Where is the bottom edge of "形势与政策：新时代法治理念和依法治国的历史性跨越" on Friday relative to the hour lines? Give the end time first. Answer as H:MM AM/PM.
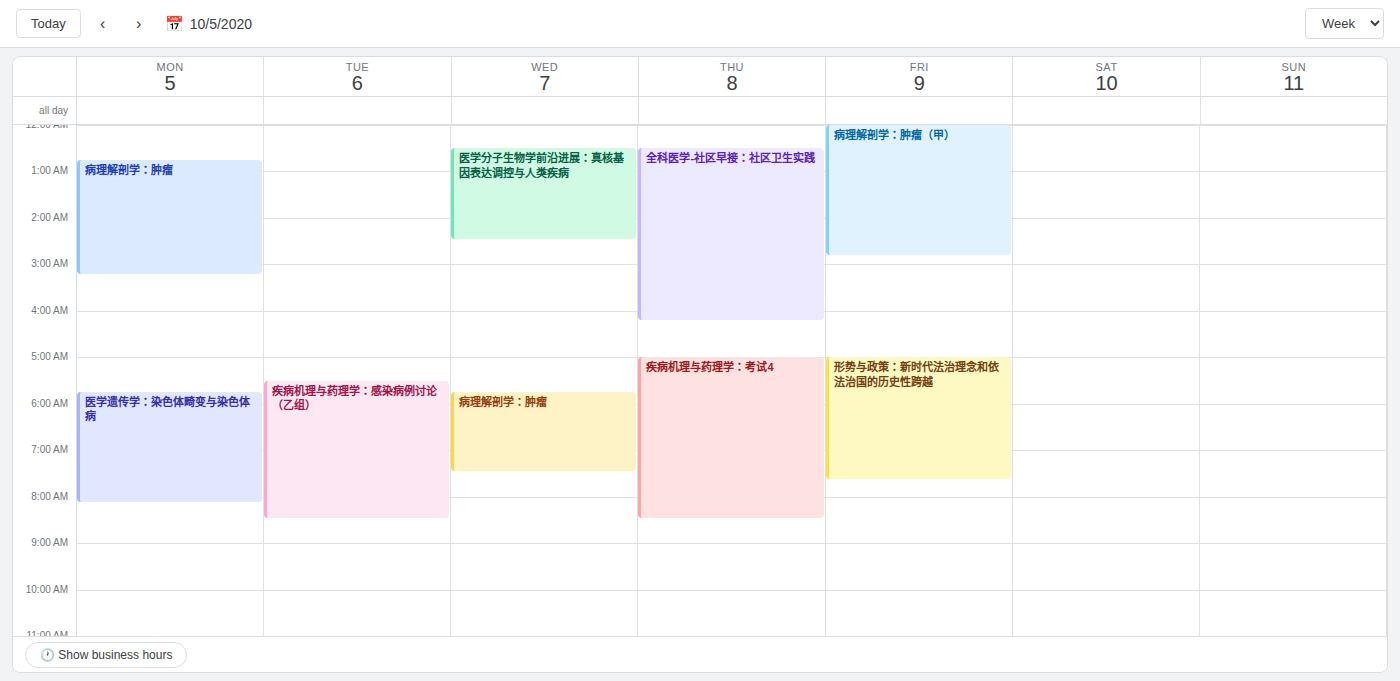
7:40 AM -- neither: 40 minutes below the 7 AM line and 20 minutes above the 8 AM line.